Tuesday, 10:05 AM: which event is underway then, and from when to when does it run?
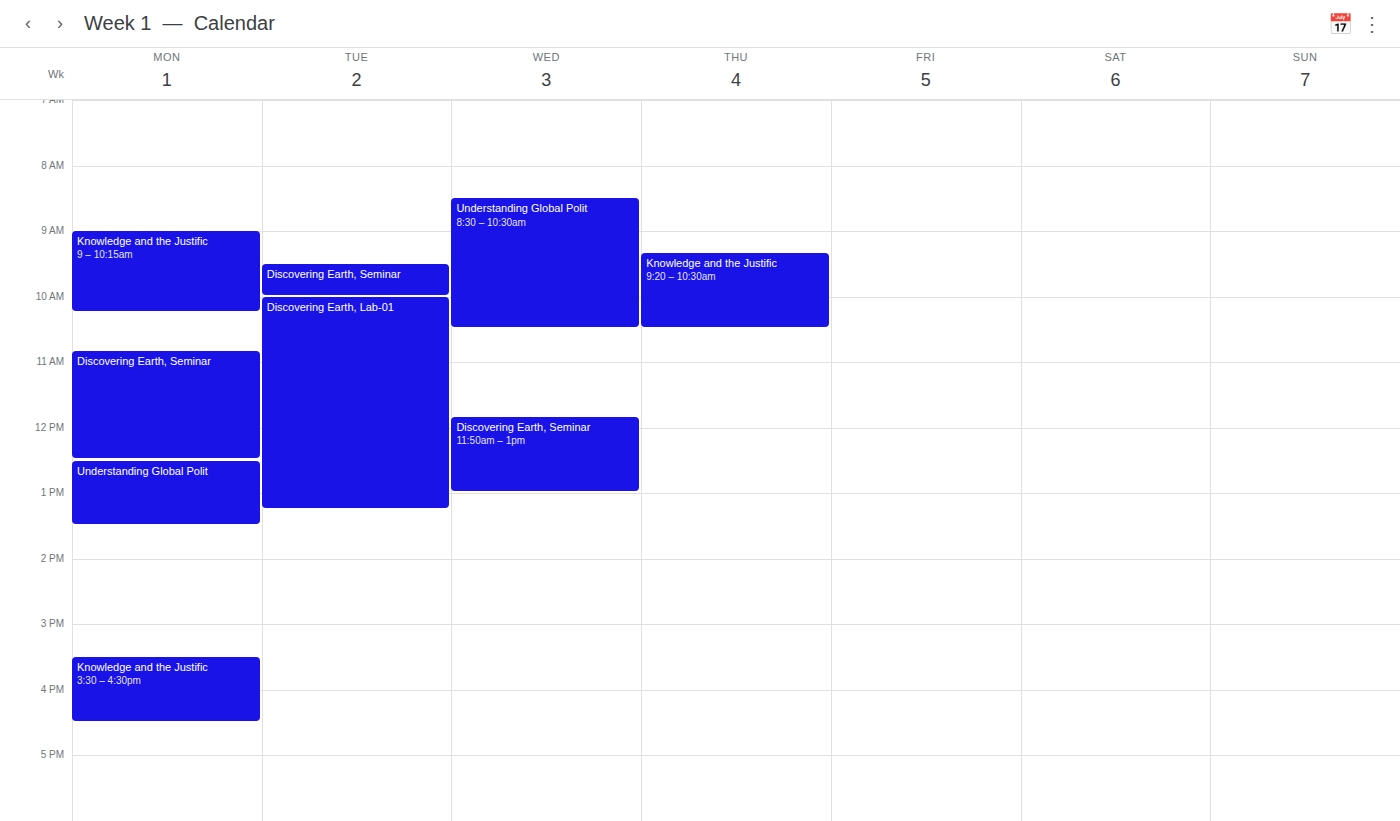
"Discovering Earth, Lab-01", 10:00 AM to 1:15 PM